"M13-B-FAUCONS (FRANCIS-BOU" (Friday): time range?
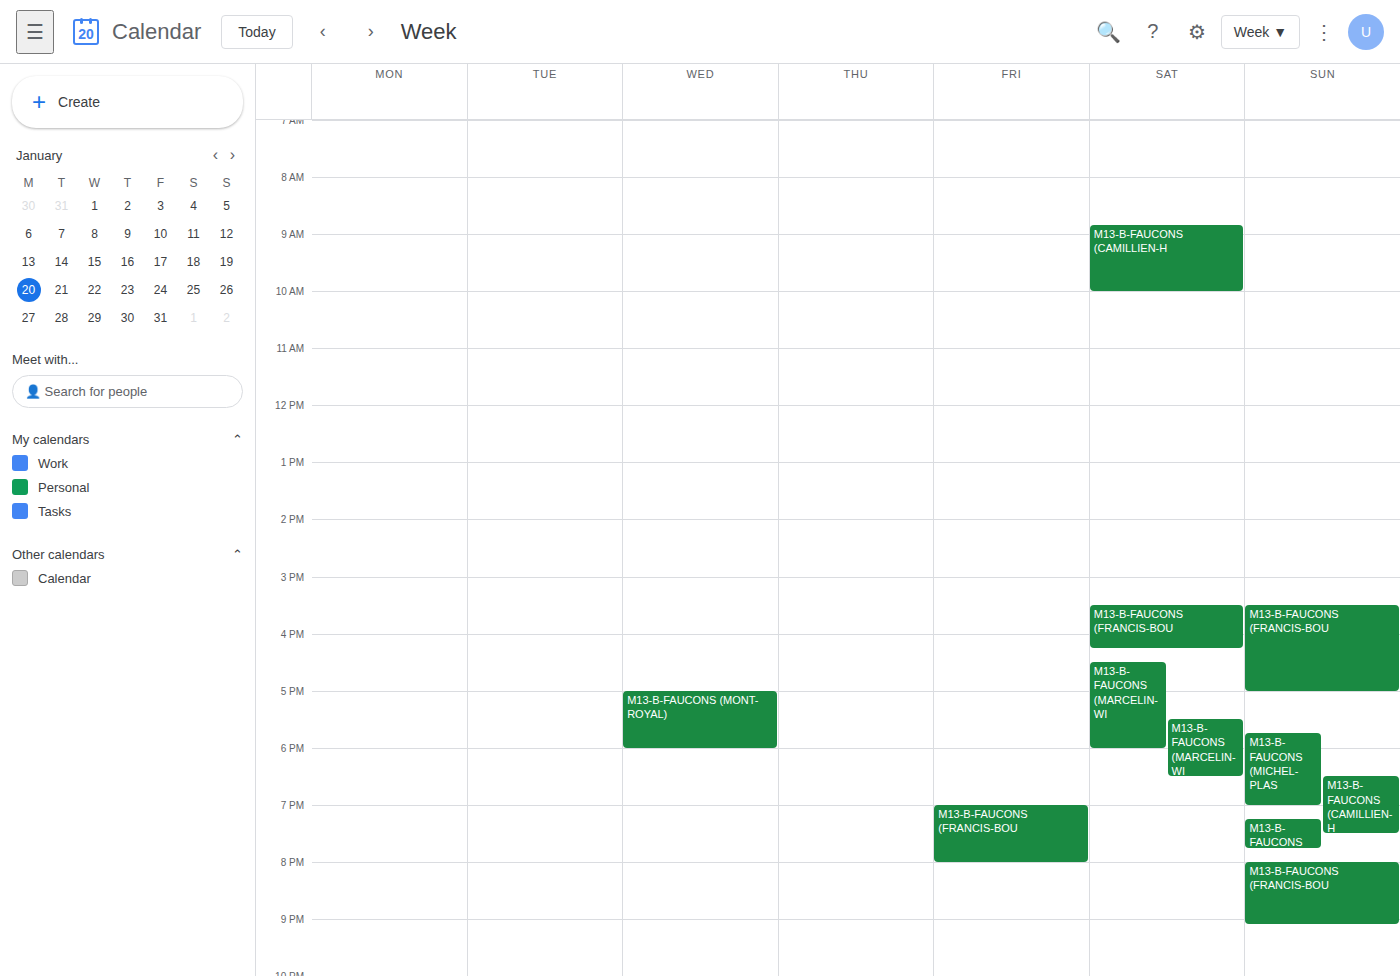
7:00 PM to 8:00 PM